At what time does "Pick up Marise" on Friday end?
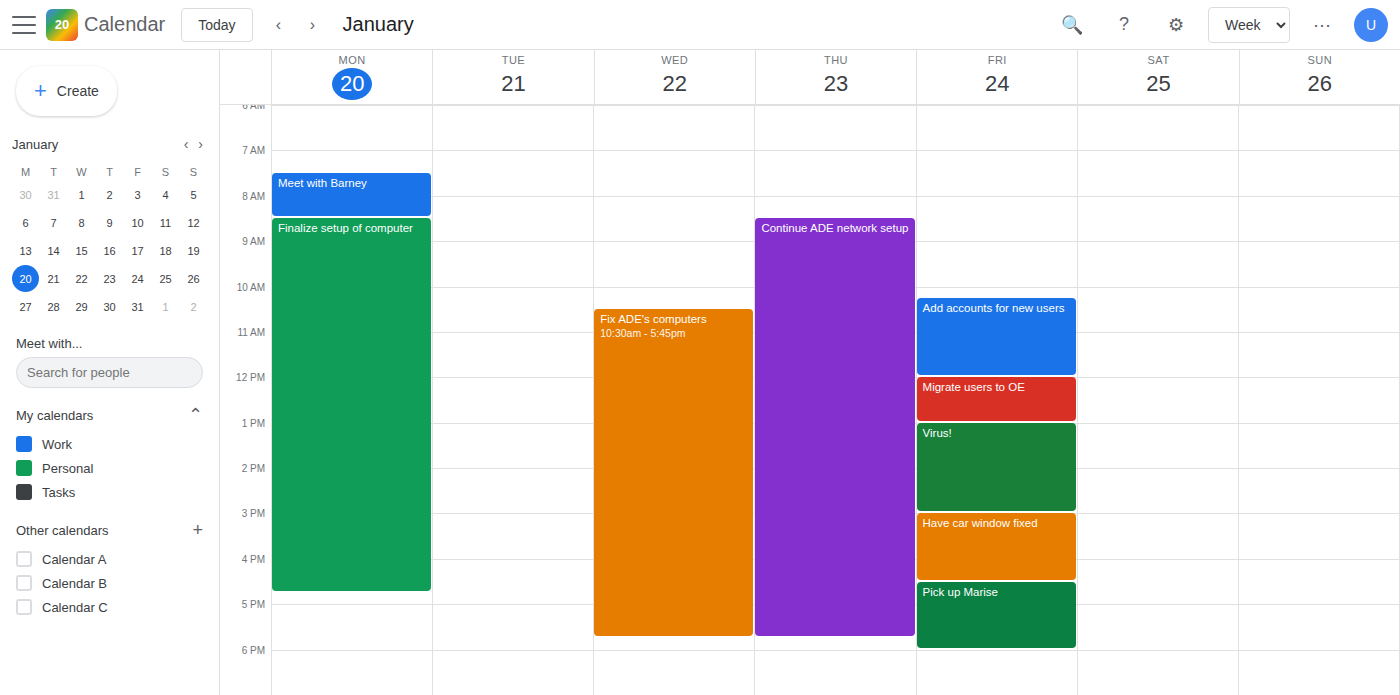
6:00 PM